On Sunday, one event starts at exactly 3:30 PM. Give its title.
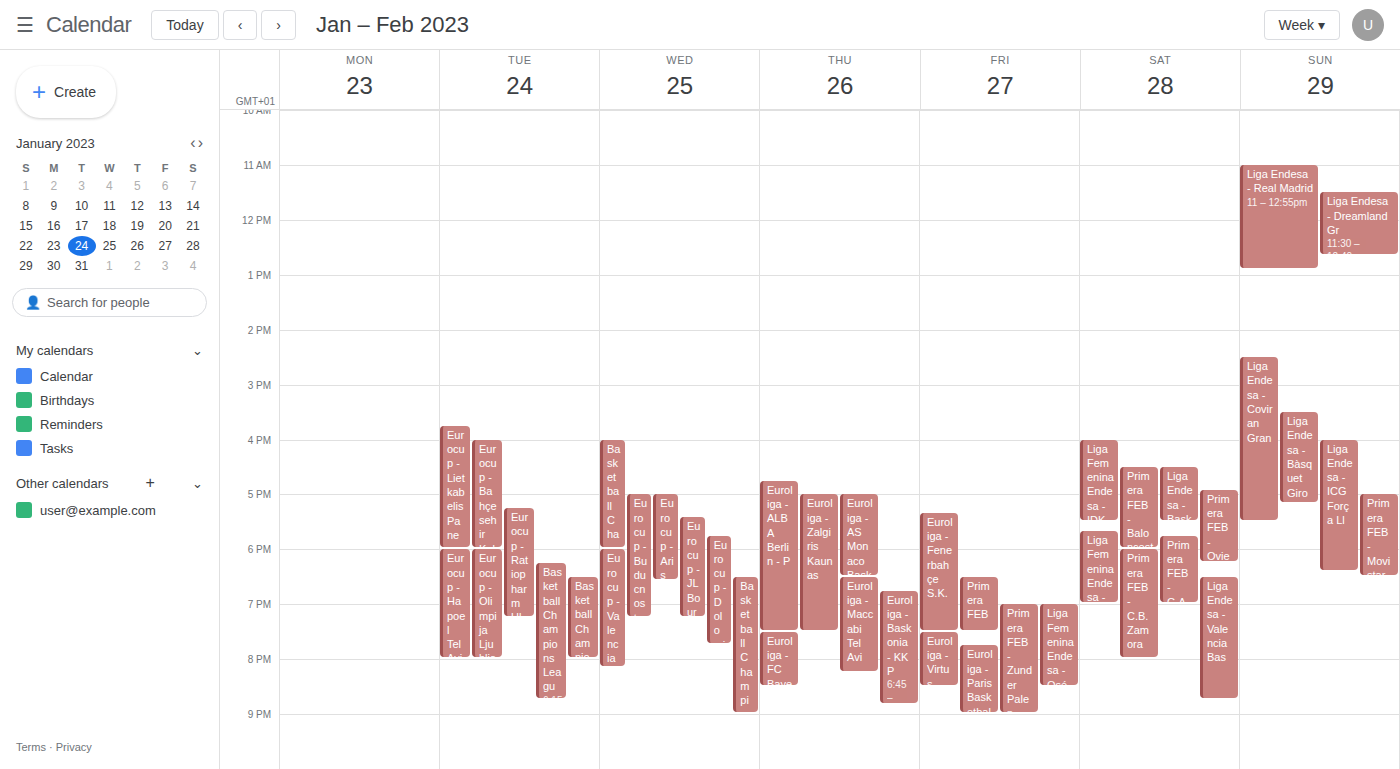
"Liga Endesa - Bàsquet Giro"